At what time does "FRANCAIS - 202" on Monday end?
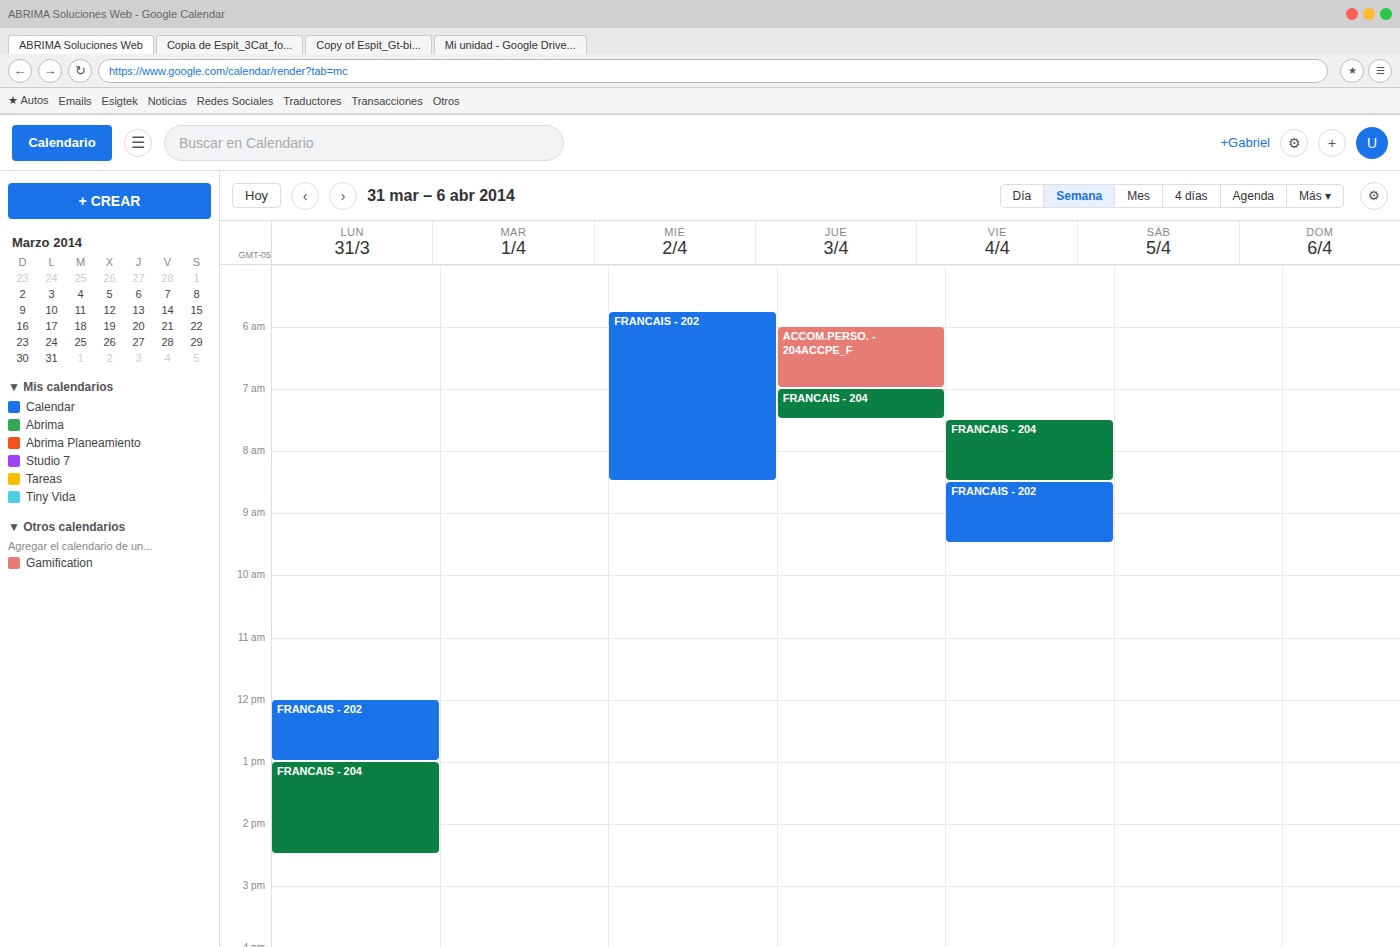
1:00 PM